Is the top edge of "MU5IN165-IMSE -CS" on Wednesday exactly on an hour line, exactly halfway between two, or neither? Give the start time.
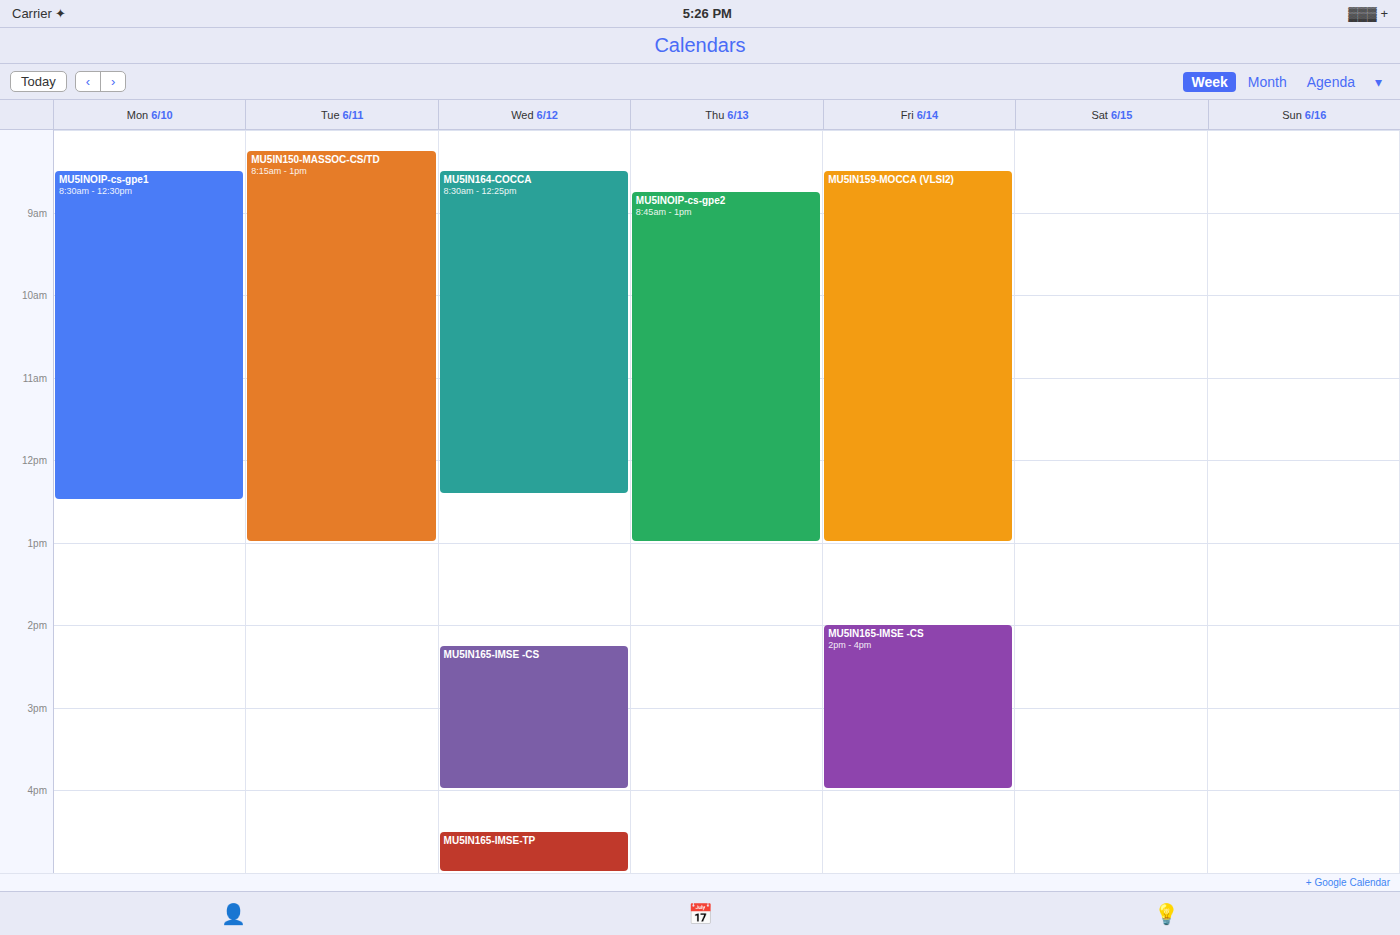
2:15 PM -- neither: a quarter of the way from the 2 PM line to the 3 PM line.